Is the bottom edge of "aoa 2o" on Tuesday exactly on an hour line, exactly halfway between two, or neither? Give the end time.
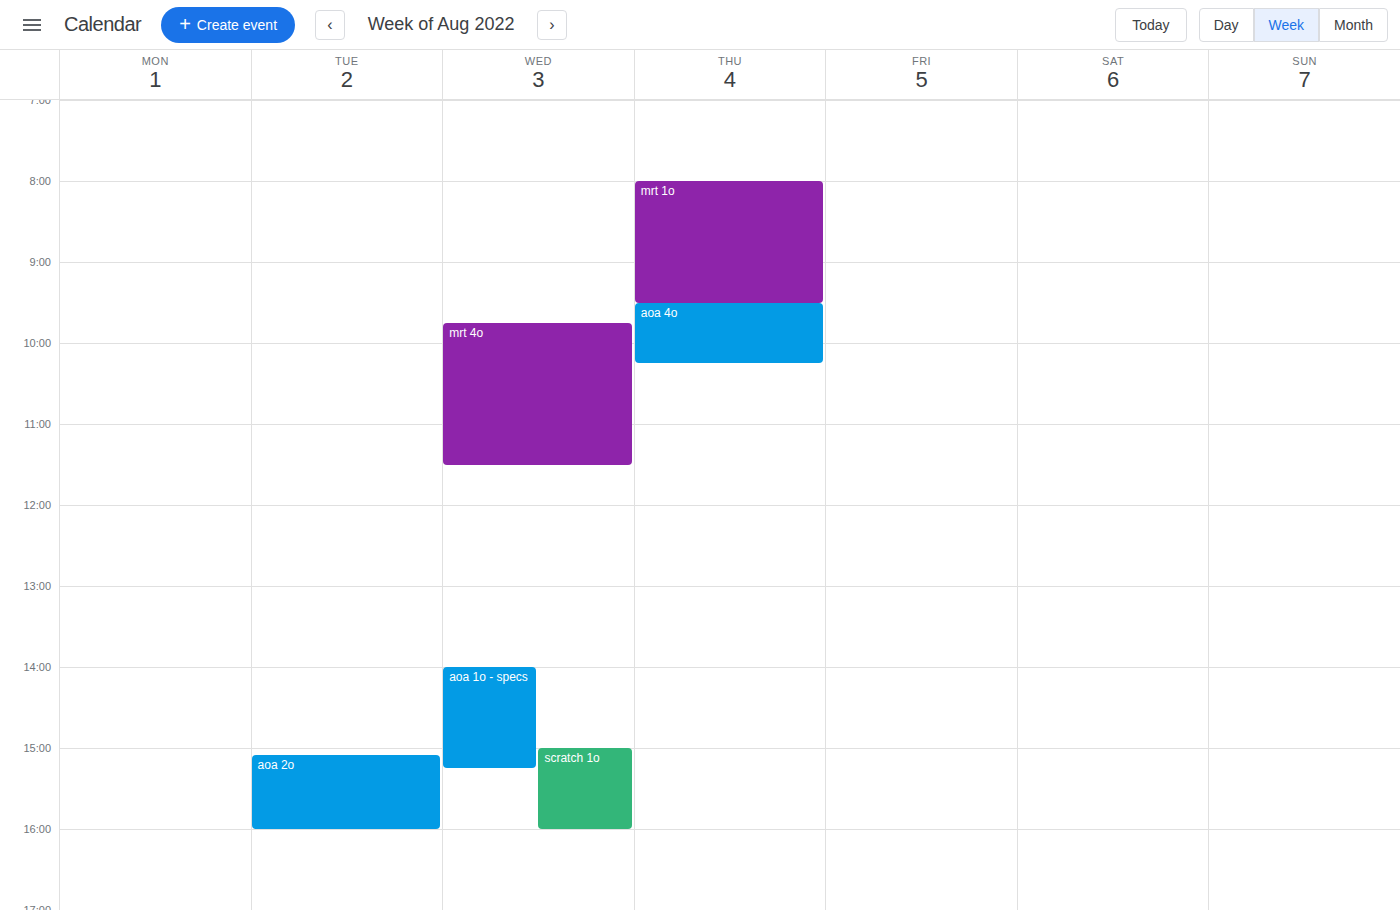
4:00 PM -- exactly on the 4 PM line.